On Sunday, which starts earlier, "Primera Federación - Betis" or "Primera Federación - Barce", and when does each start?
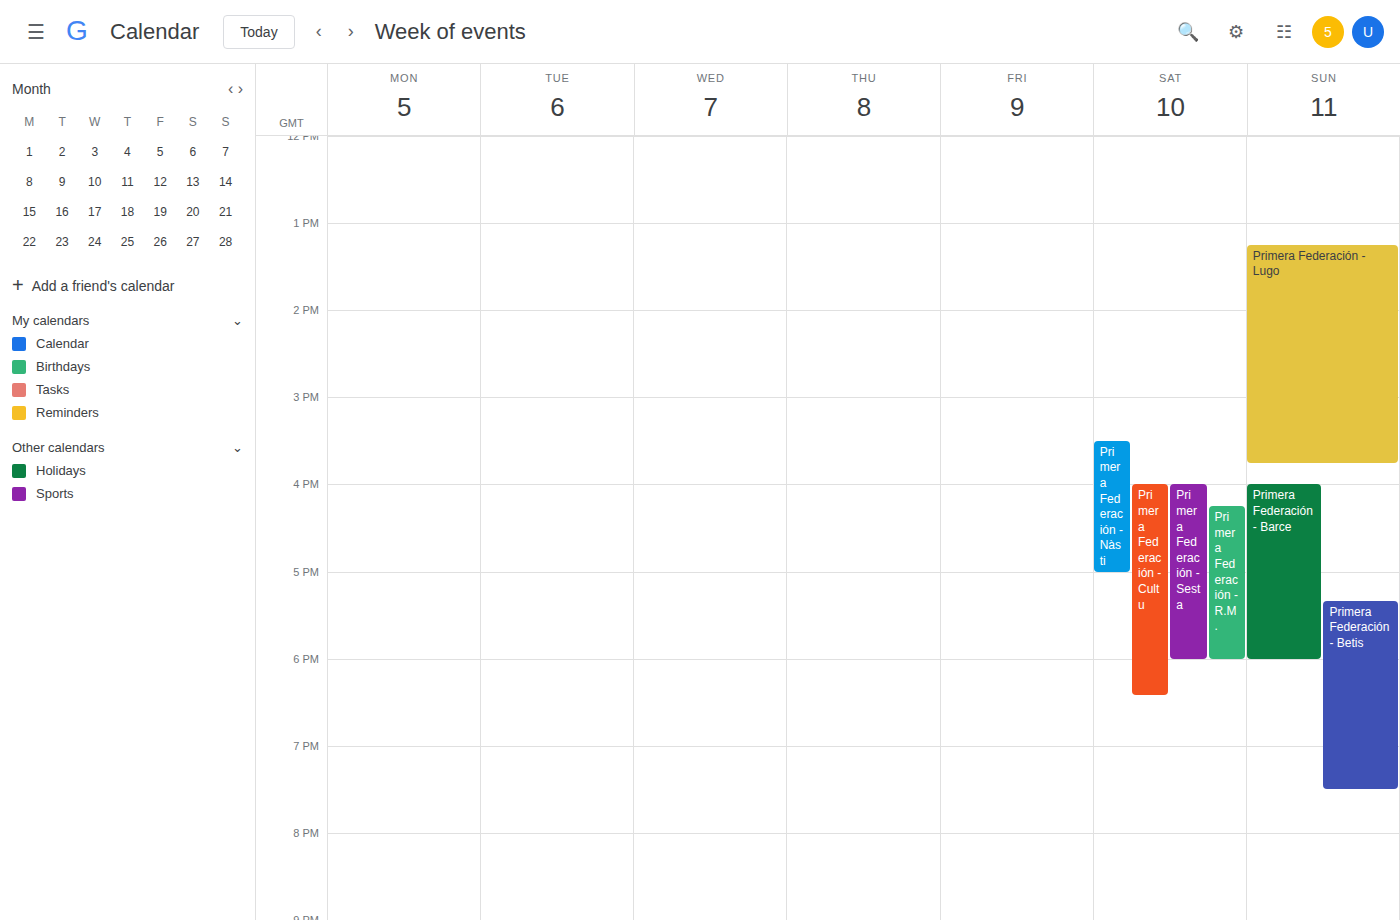
"Primera Federación - Barce" 4:00 PM; "Primera Federación - Betis" 5:20 PM.